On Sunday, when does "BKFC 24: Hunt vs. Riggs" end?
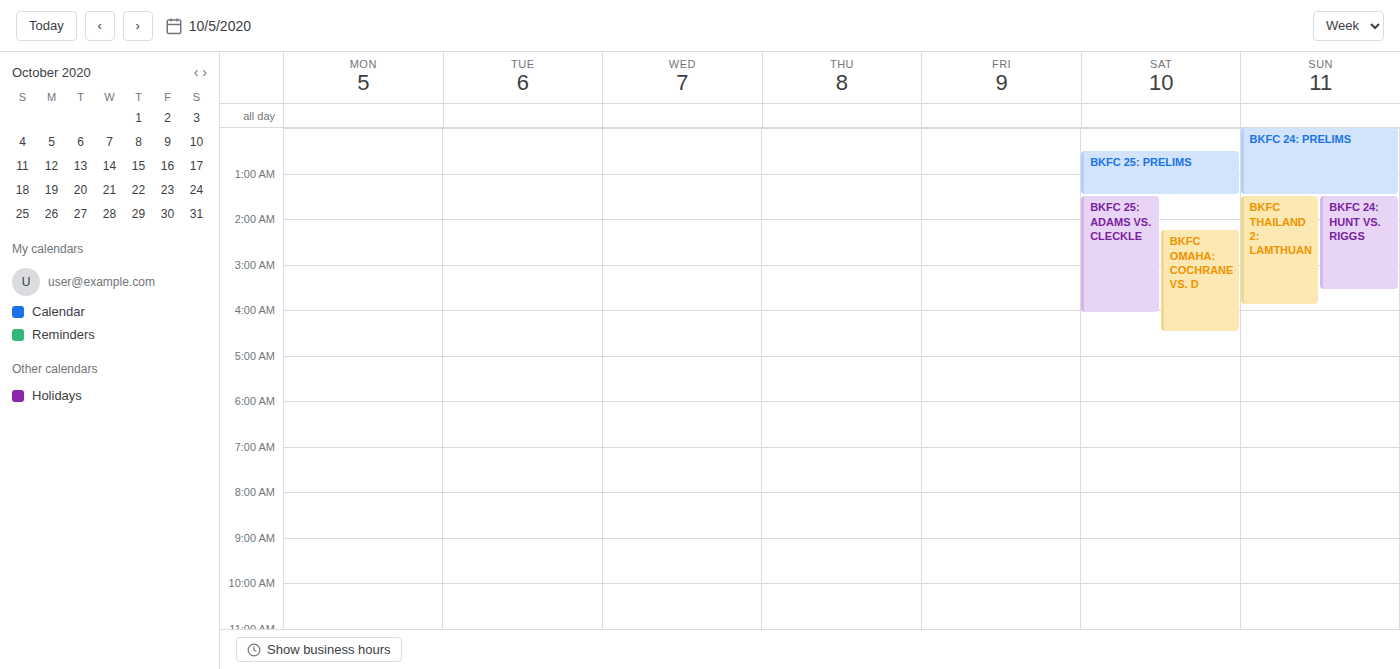
3:35 AM